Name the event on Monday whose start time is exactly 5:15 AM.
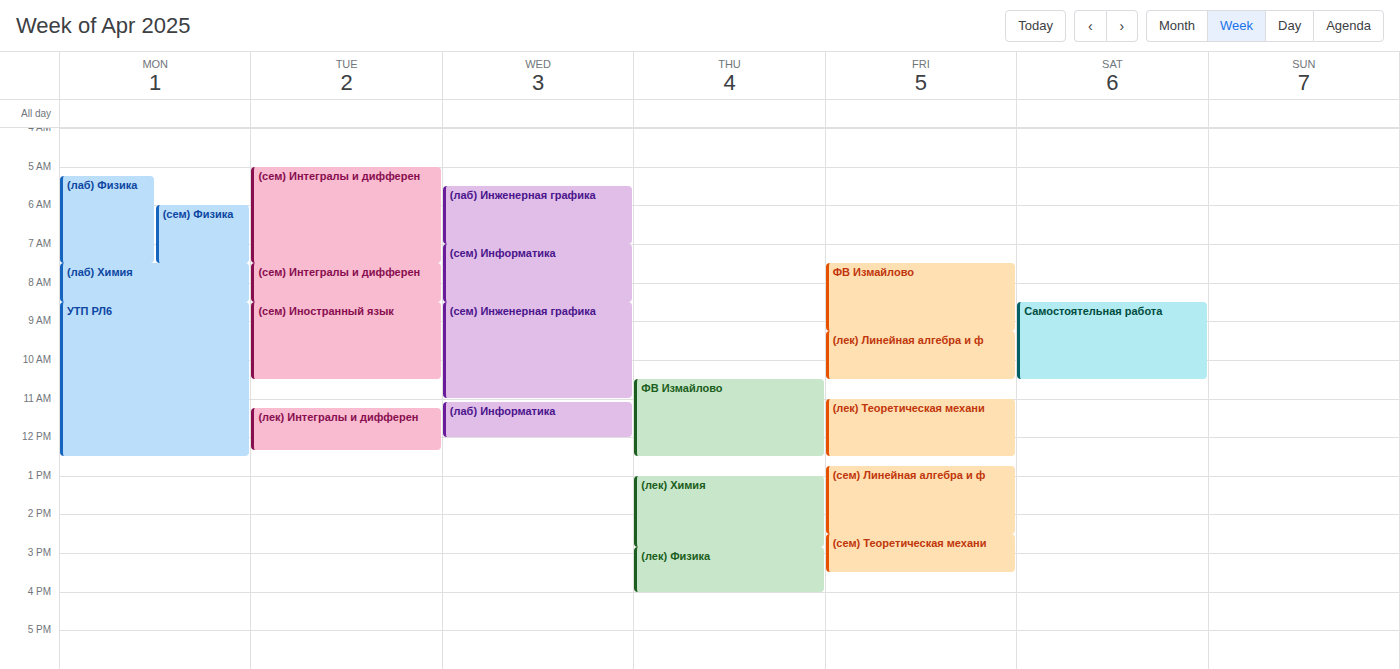
"(лаб) Физика"